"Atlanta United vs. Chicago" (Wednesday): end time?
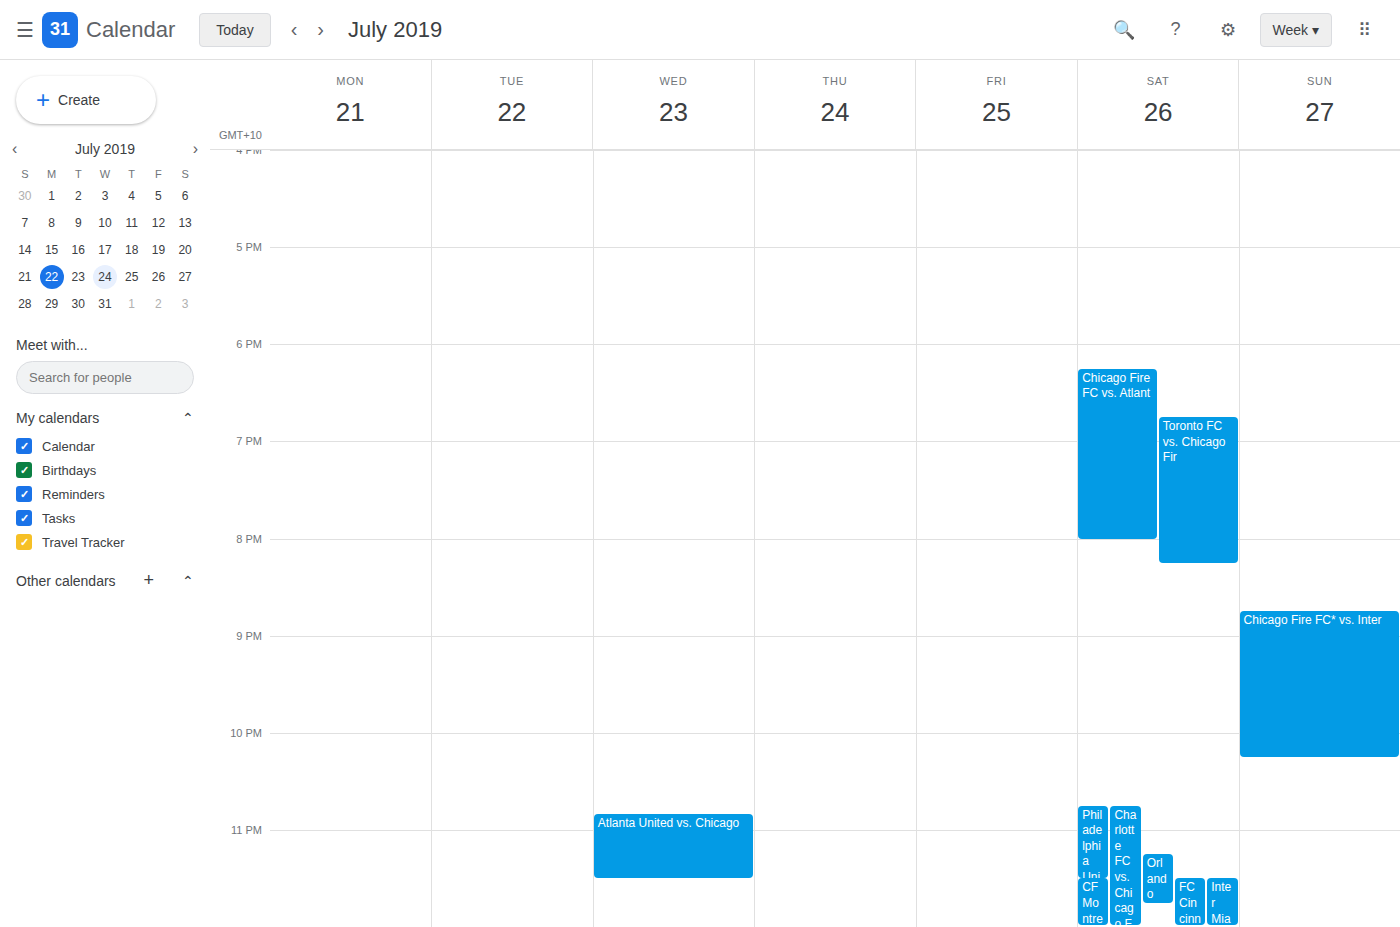
23:30